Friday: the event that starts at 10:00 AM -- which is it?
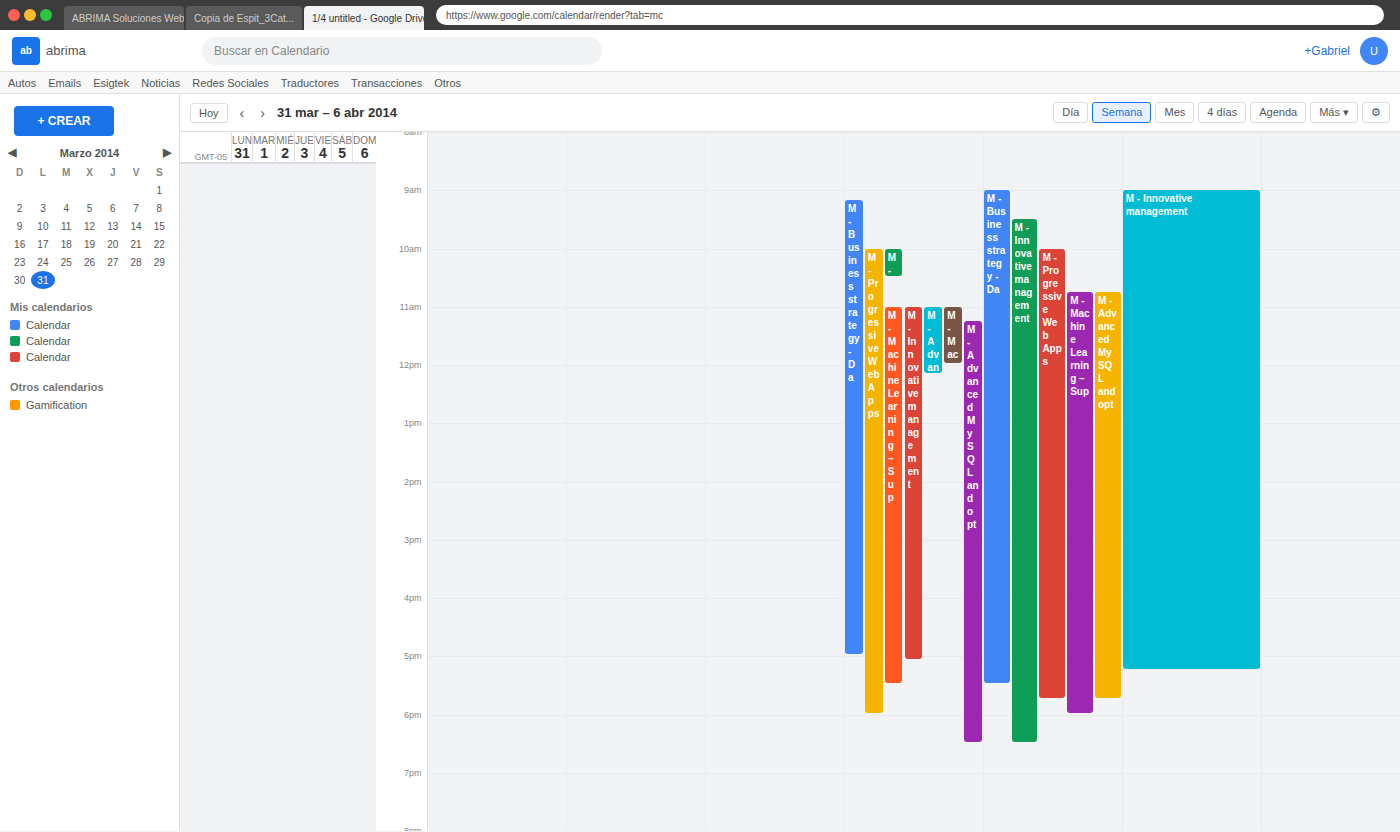
"M - Progressive Web Apps"